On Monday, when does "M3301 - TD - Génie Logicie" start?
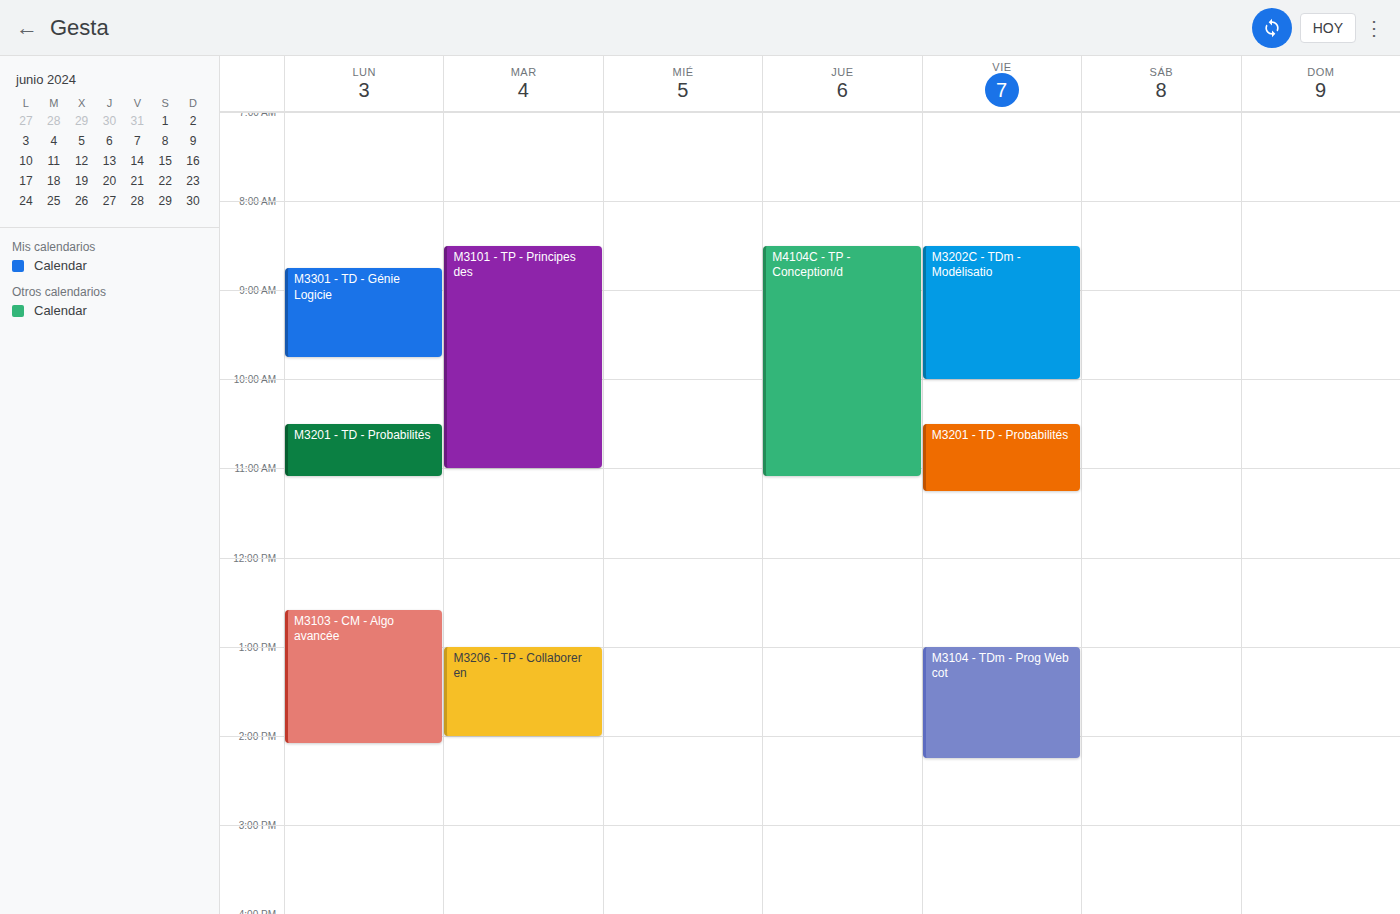
08:45